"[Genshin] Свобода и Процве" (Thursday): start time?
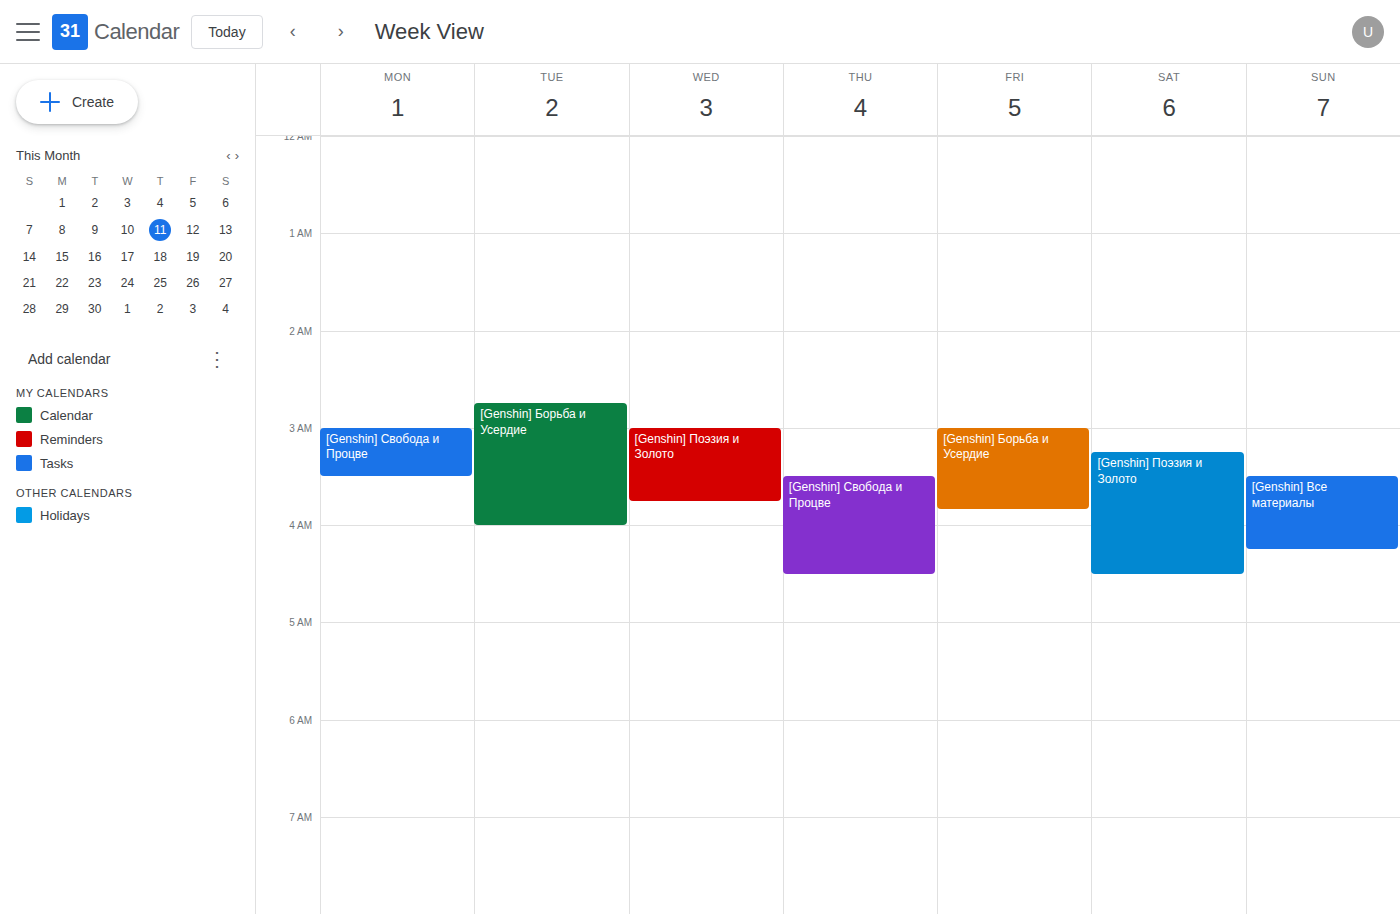
03:30